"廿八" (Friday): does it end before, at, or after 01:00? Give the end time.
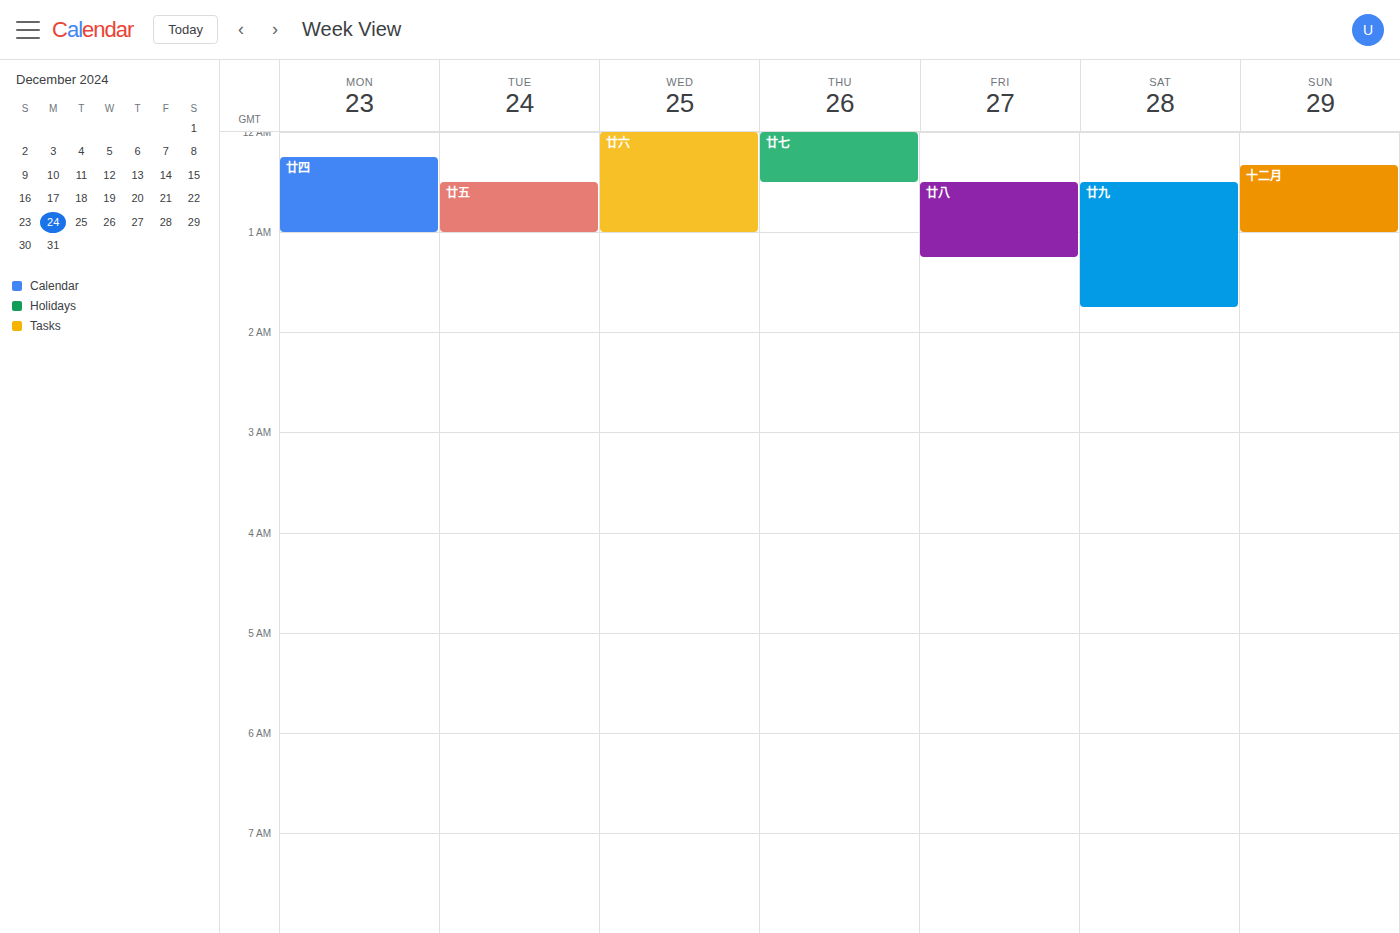
01:15 -- after 01:00, 15 minutes below the 01:00 line.